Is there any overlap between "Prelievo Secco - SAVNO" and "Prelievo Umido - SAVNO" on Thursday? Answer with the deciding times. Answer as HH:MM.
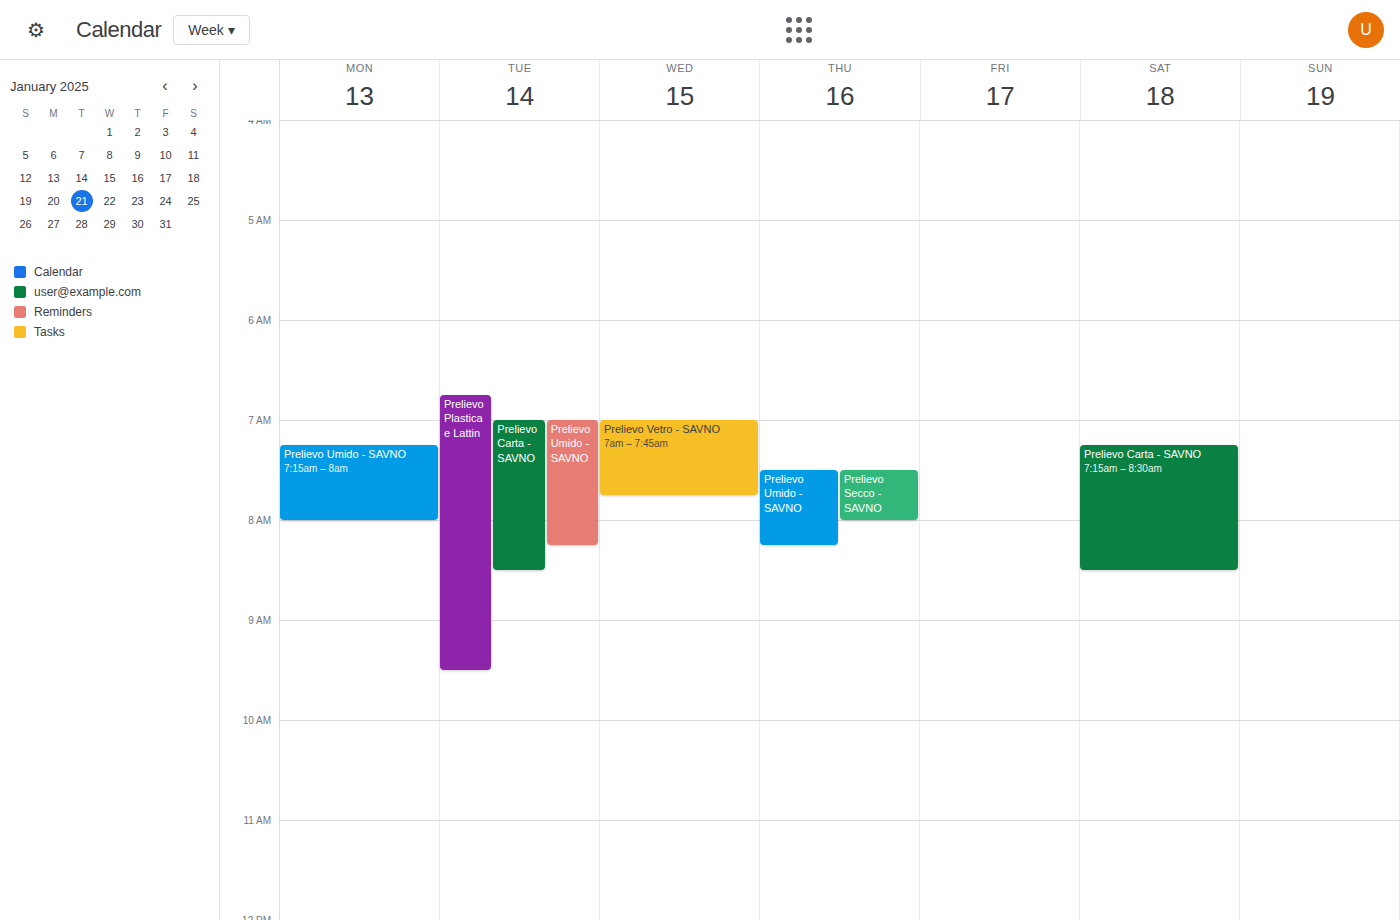
"Prelievo Secco - SAVNO" runs 07:30 to 08:00, inside "Prelievo Umido - SAVNO" -- they overlap.